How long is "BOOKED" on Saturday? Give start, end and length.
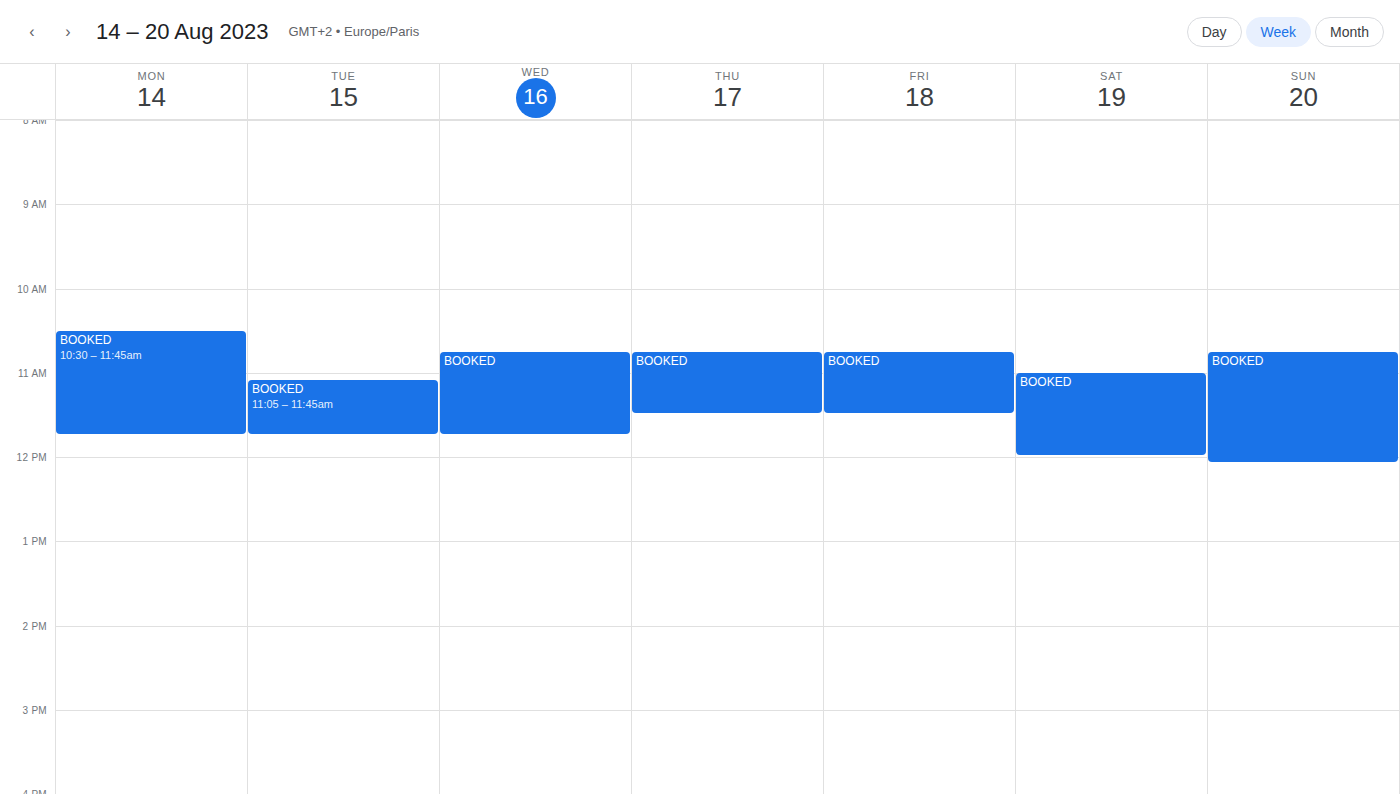
11:00 AM to 12:00 PM, 1 hour